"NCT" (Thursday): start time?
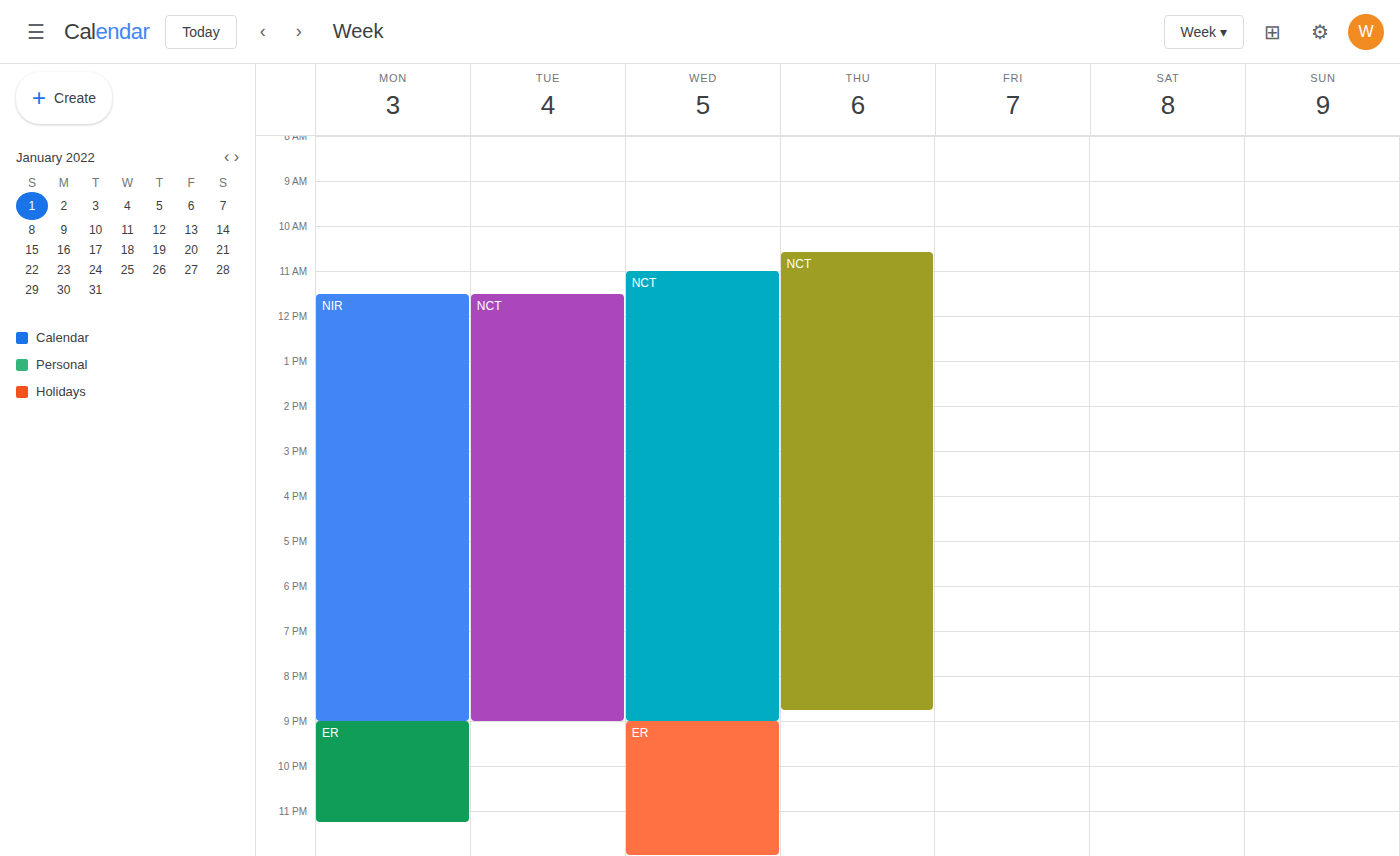
10:35 AM